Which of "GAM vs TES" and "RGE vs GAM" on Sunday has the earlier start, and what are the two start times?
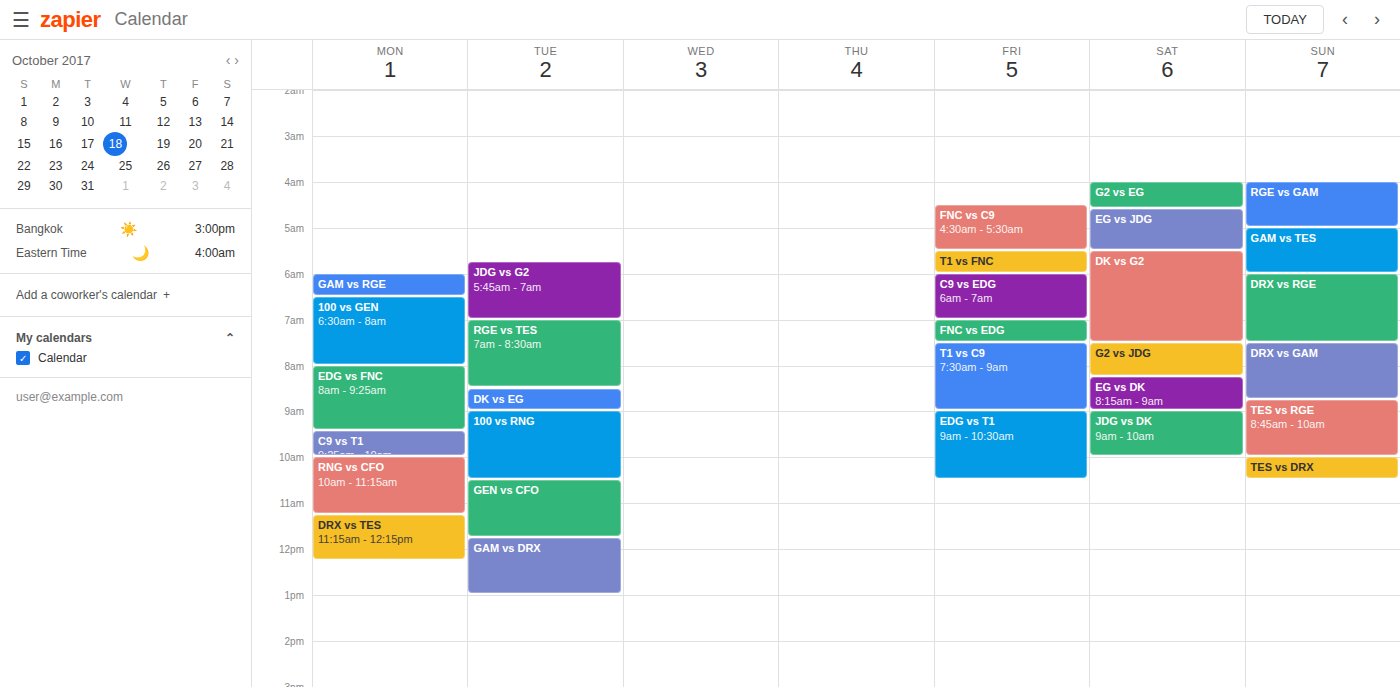
"RGE vs GAM" 4:00 AM; "GAM vs TES" 5:00 AM.